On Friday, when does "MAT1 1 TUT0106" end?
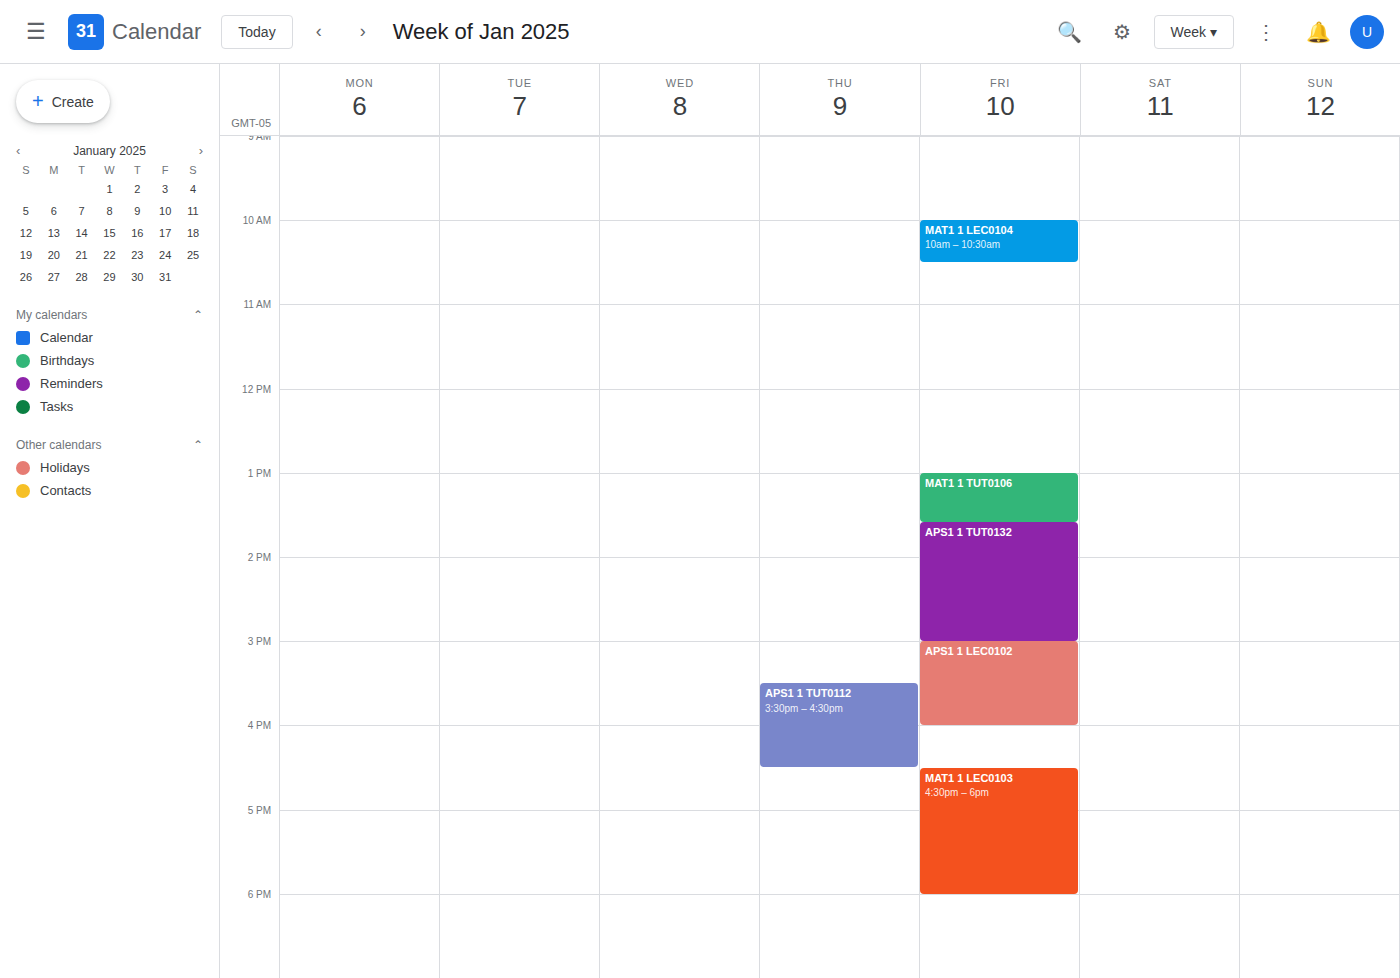
13:35